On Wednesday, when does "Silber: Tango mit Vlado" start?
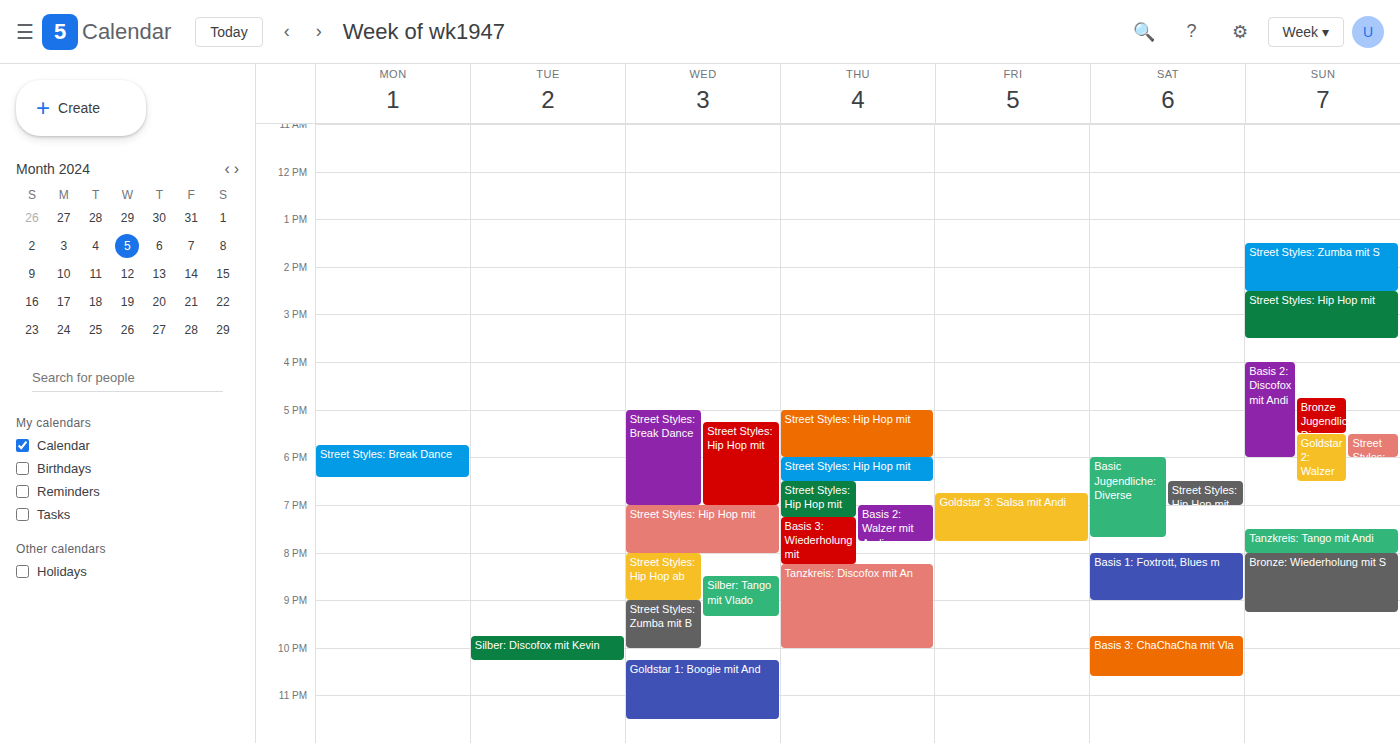
8:30 PM